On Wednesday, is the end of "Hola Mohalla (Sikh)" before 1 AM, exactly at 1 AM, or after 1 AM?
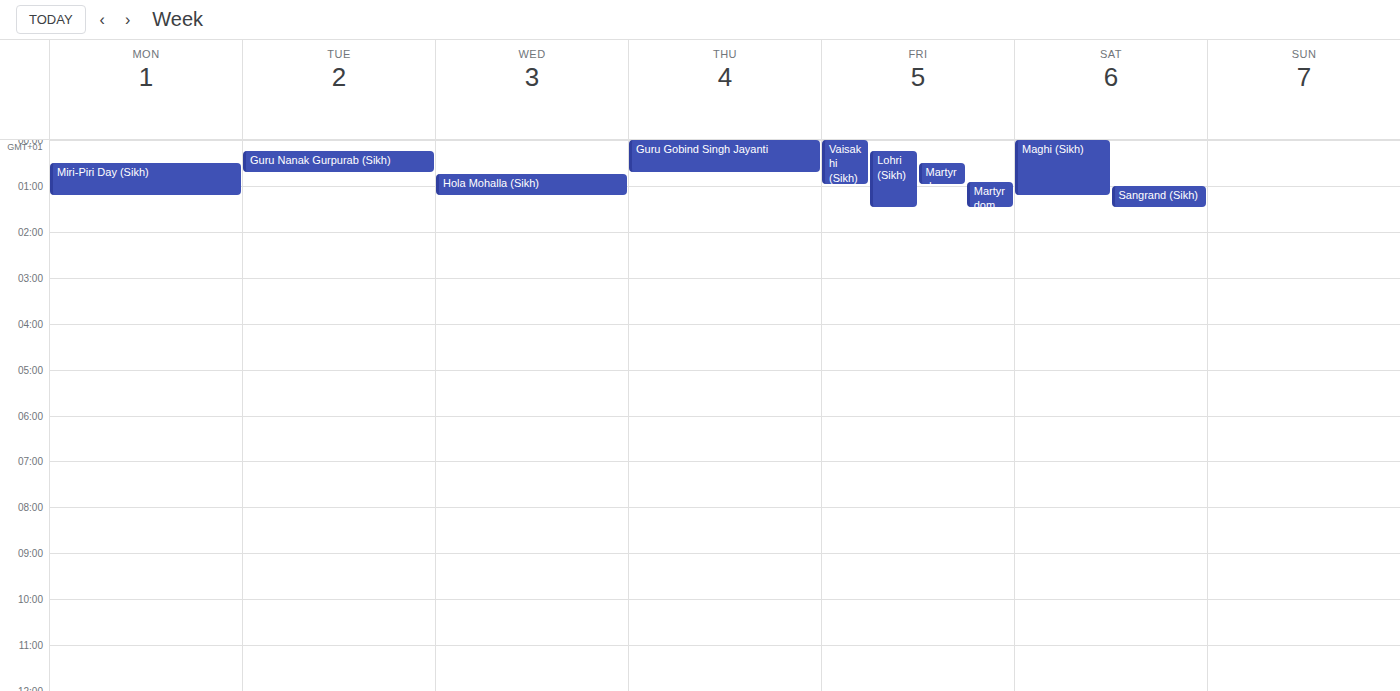
1:15 AM -- after 1 AM, 15 minutes below the 1 AM line.